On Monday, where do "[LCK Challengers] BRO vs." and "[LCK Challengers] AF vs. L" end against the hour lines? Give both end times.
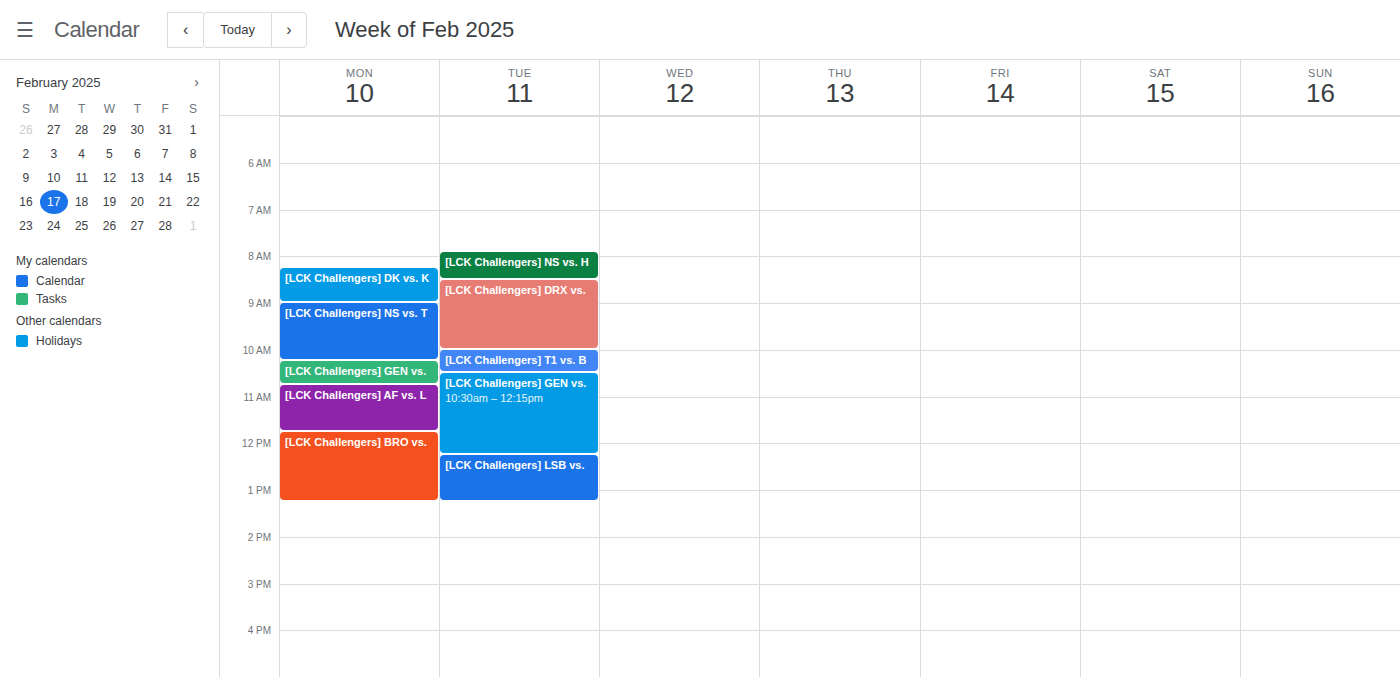
"[LCK Challengers] BRO vs.": 1:15 PM, neither: a quarter of the way from the 1 PM line to the 2 PM line. "[LCK Challengers] AF vs. L": 11:45 AM, neither: three quarters of the way from the 11 AM line to the 12 PM line.